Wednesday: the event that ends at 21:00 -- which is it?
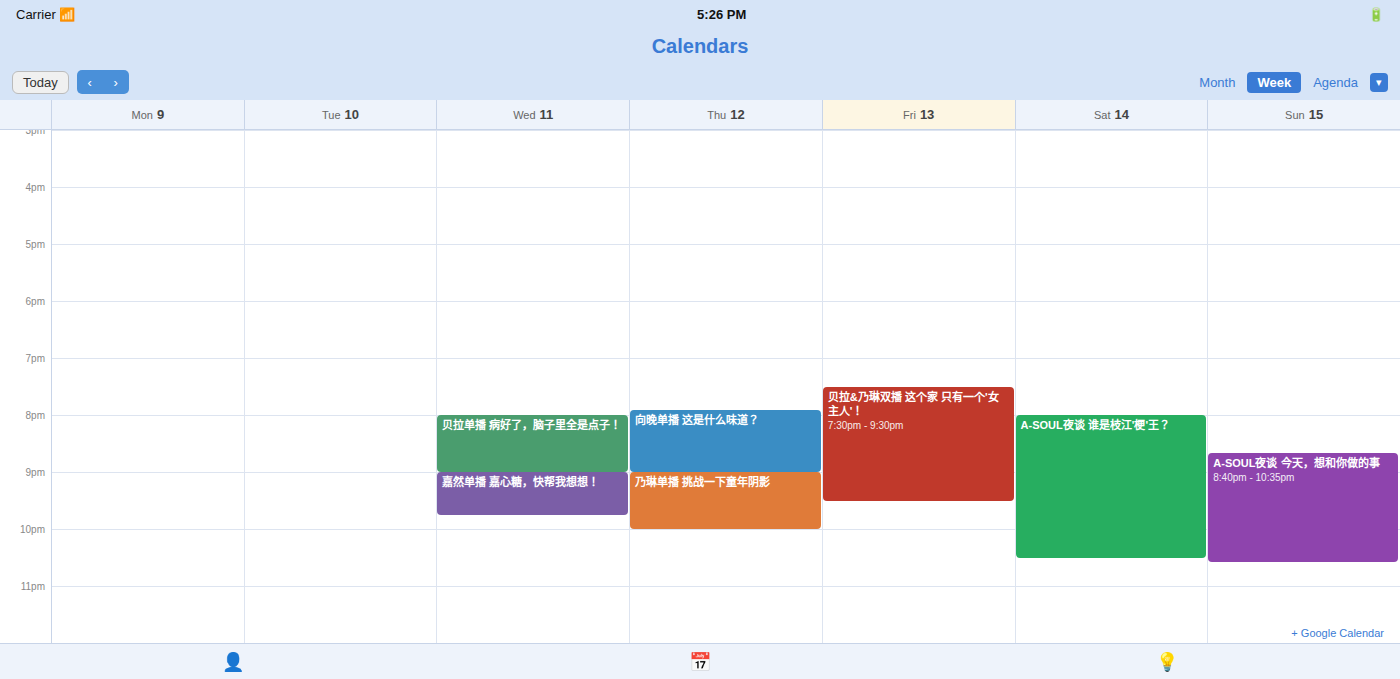
"贝拉单播 病好了，脑子里全是点子！"